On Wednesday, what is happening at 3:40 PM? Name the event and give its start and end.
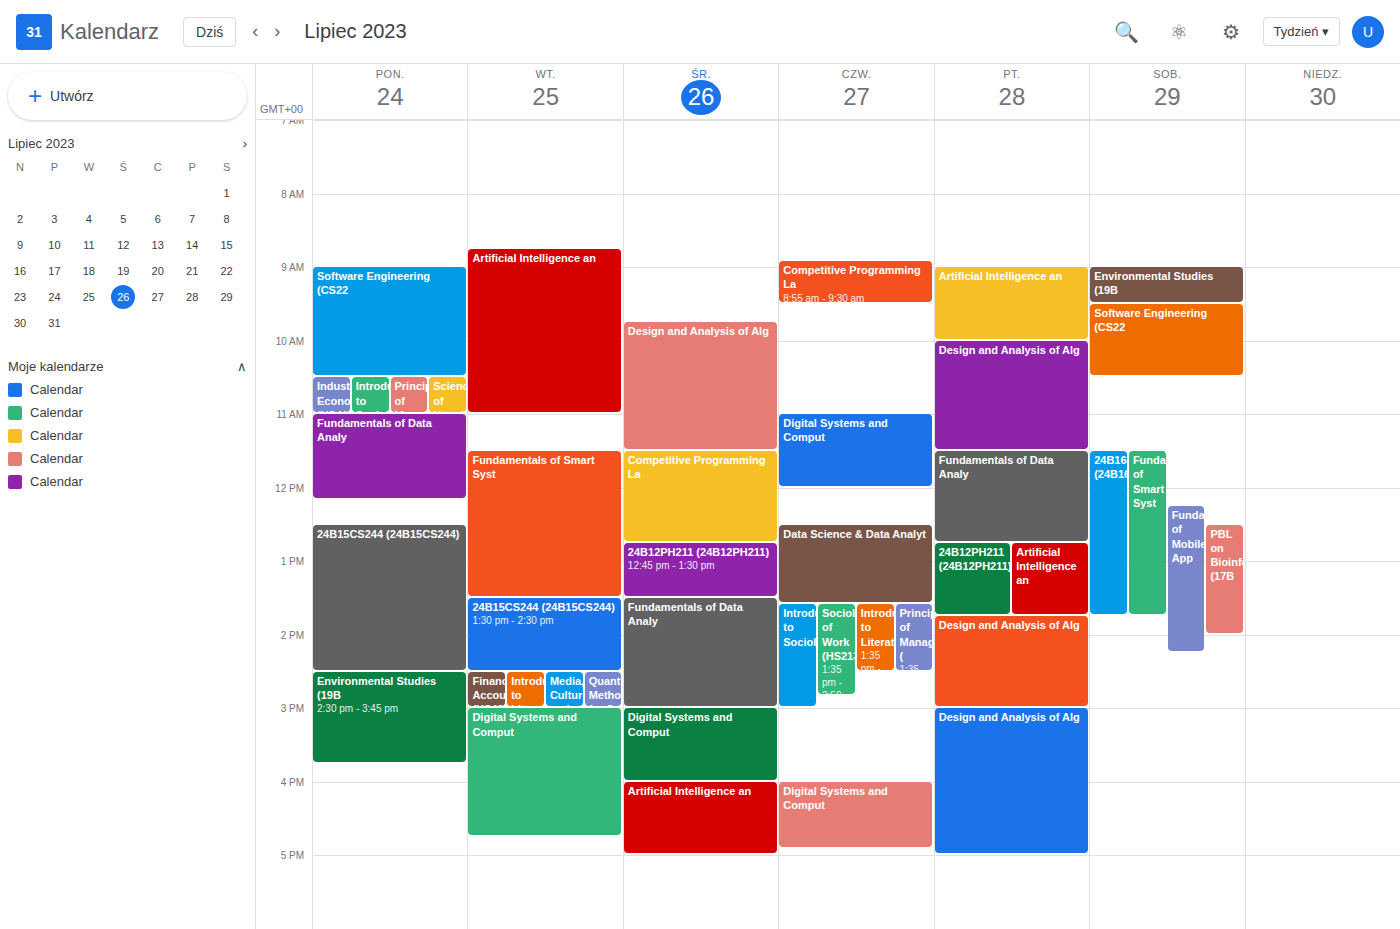
"Digital Systems and Comput", 3:00 PM to 4:00 PM